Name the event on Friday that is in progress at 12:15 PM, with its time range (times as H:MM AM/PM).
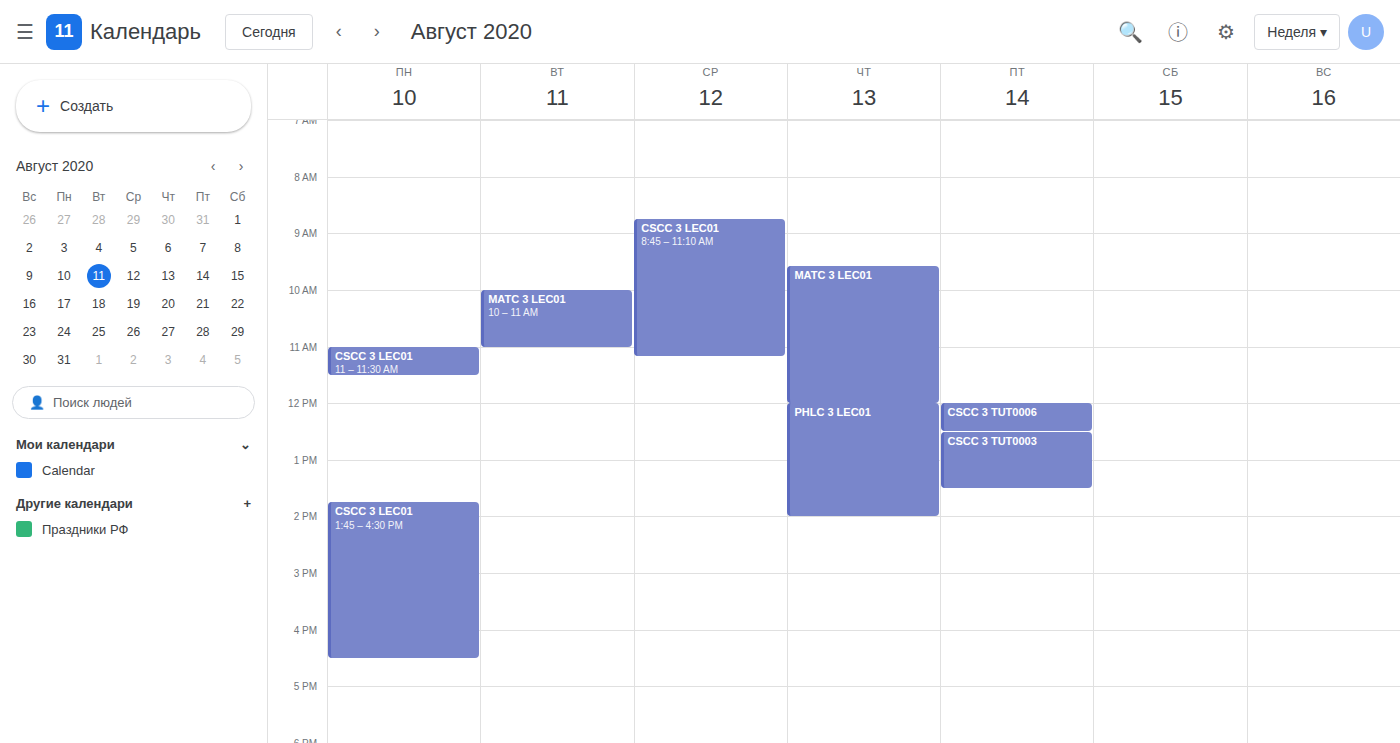
"CSCC 3 TUT0006", 12:00 PM to 12:30 PM